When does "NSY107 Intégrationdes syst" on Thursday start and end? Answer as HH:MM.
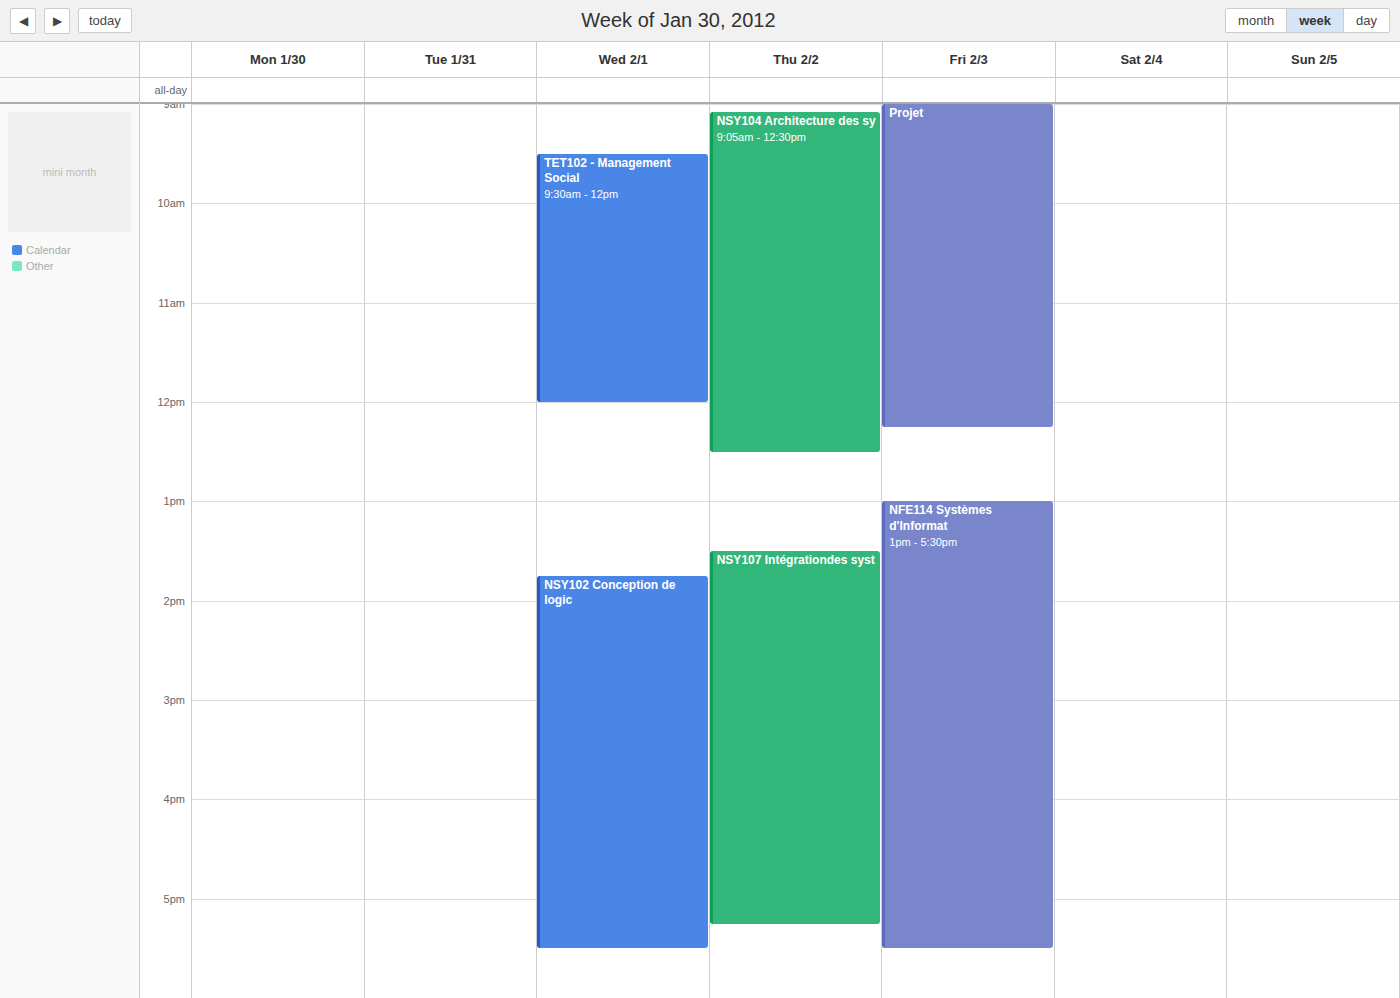
13:30 to 17:15